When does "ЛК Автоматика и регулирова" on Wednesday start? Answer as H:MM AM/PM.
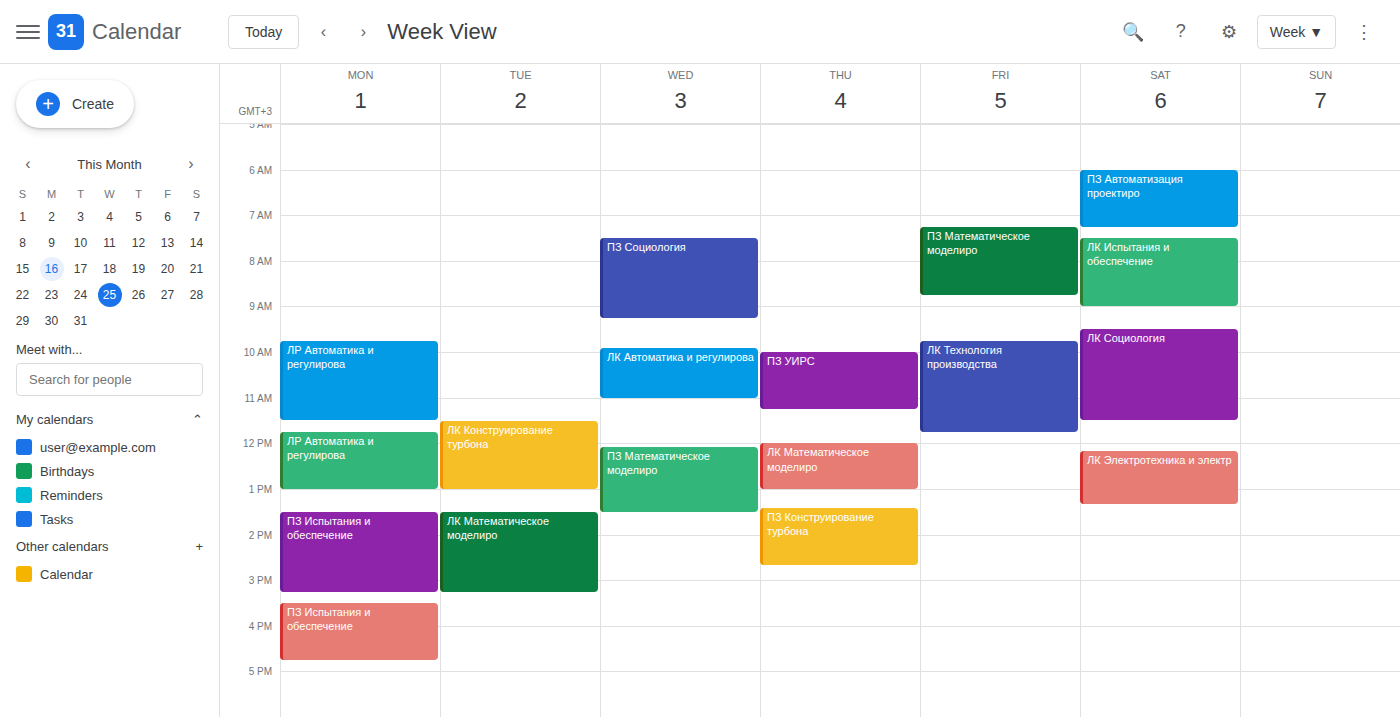
9:55 AM